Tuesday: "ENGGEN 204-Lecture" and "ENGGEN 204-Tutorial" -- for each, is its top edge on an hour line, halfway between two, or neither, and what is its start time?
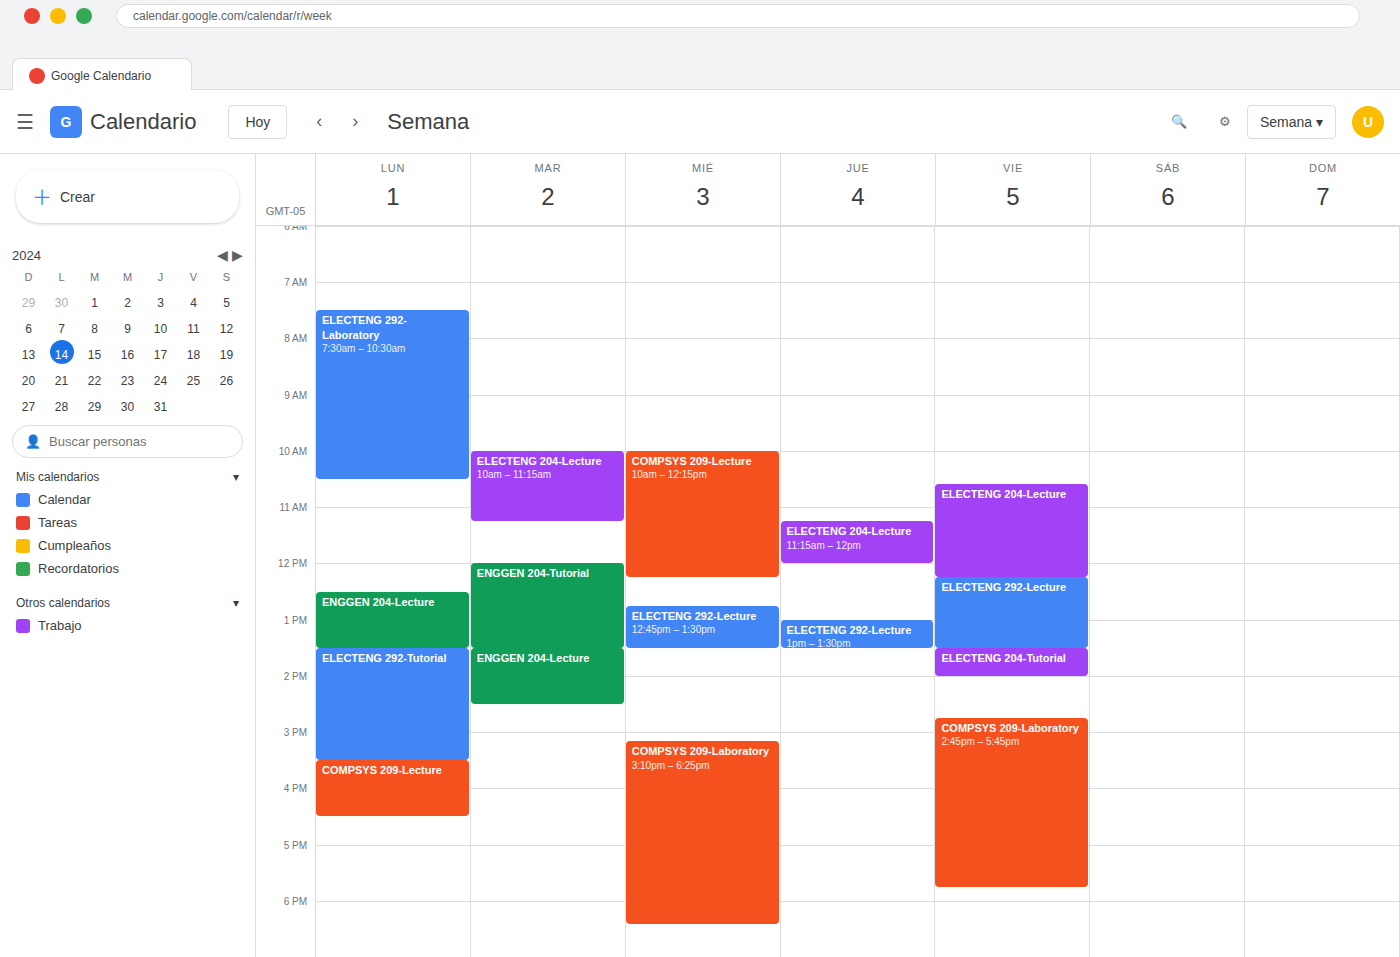
"ENGGEN 204-Lecture": 1:30 PM, halfway between the 1 PM and 2 PM lines. "ENGGEN 204-Tutorial": 12:00 PM, exactly on the 12 PM line.